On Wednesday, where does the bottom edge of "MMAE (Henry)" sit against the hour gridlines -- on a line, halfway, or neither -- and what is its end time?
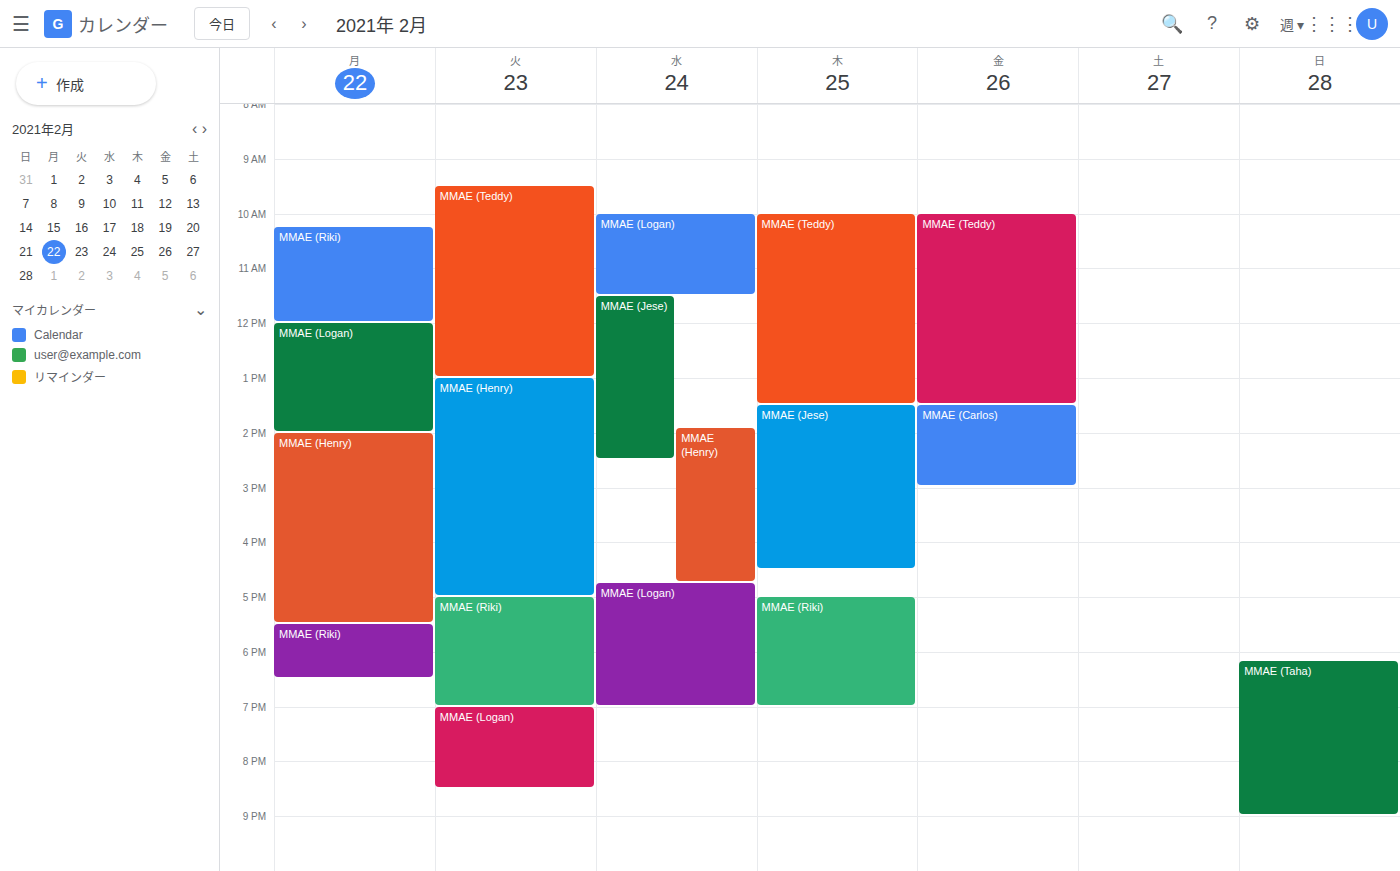
4:45 PM -- neither: three quarters of the way from the 4 PM line to the 5 PM line.